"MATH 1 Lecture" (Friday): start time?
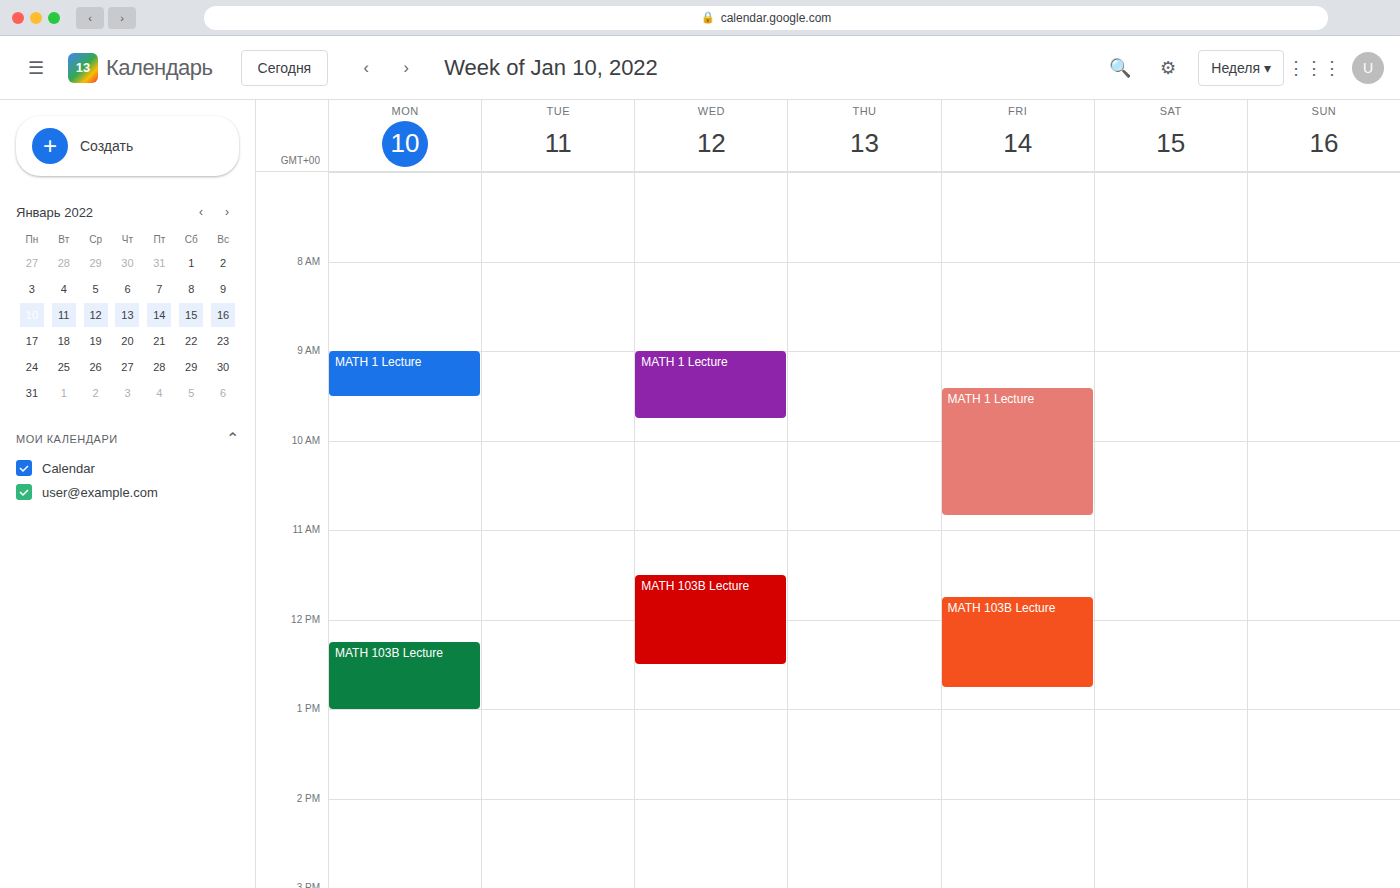
09:25